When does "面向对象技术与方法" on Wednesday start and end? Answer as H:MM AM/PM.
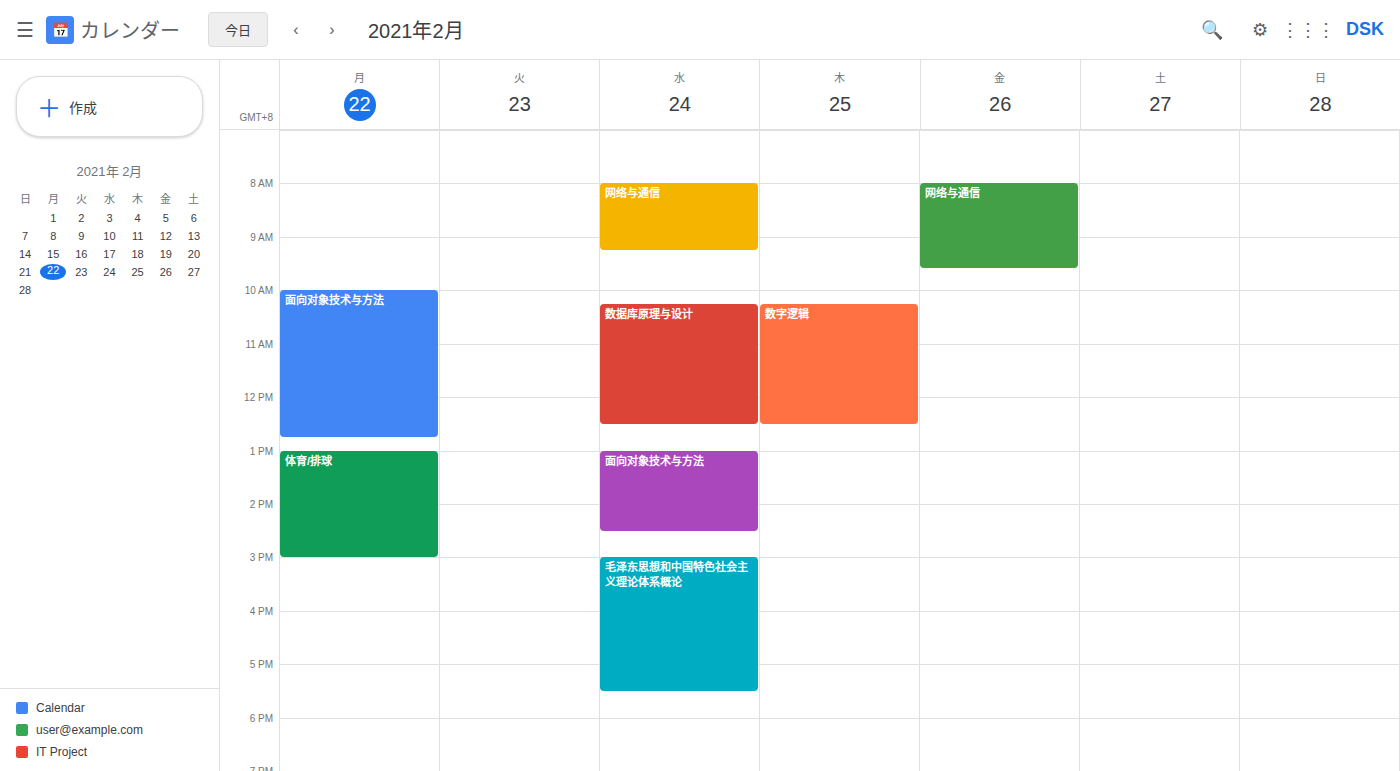
1:00 PM to 2:30 PM